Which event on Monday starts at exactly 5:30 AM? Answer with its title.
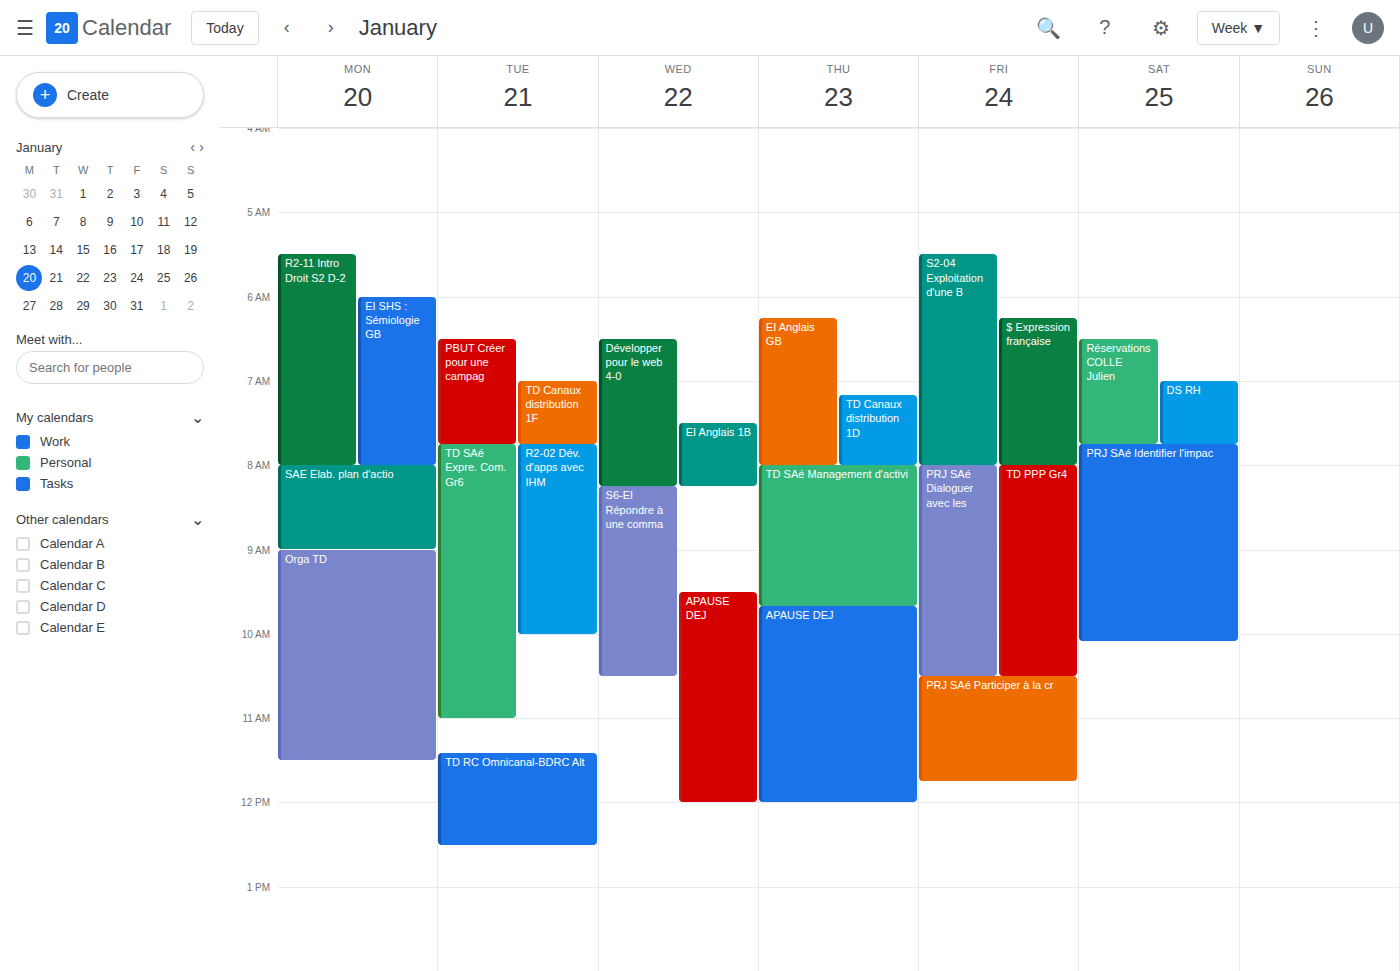
"R2-11 Intro Droit S2 D-2"